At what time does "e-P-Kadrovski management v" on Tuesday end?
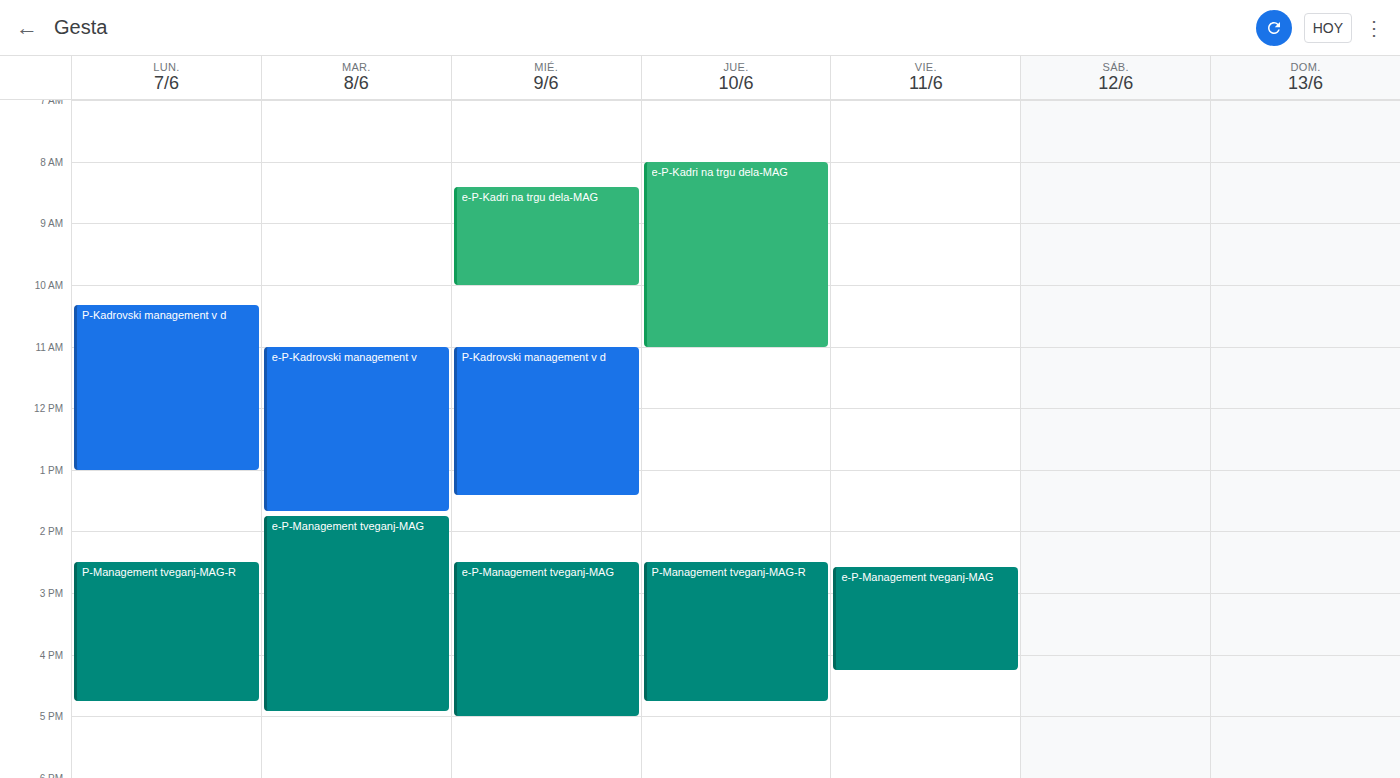
13:40